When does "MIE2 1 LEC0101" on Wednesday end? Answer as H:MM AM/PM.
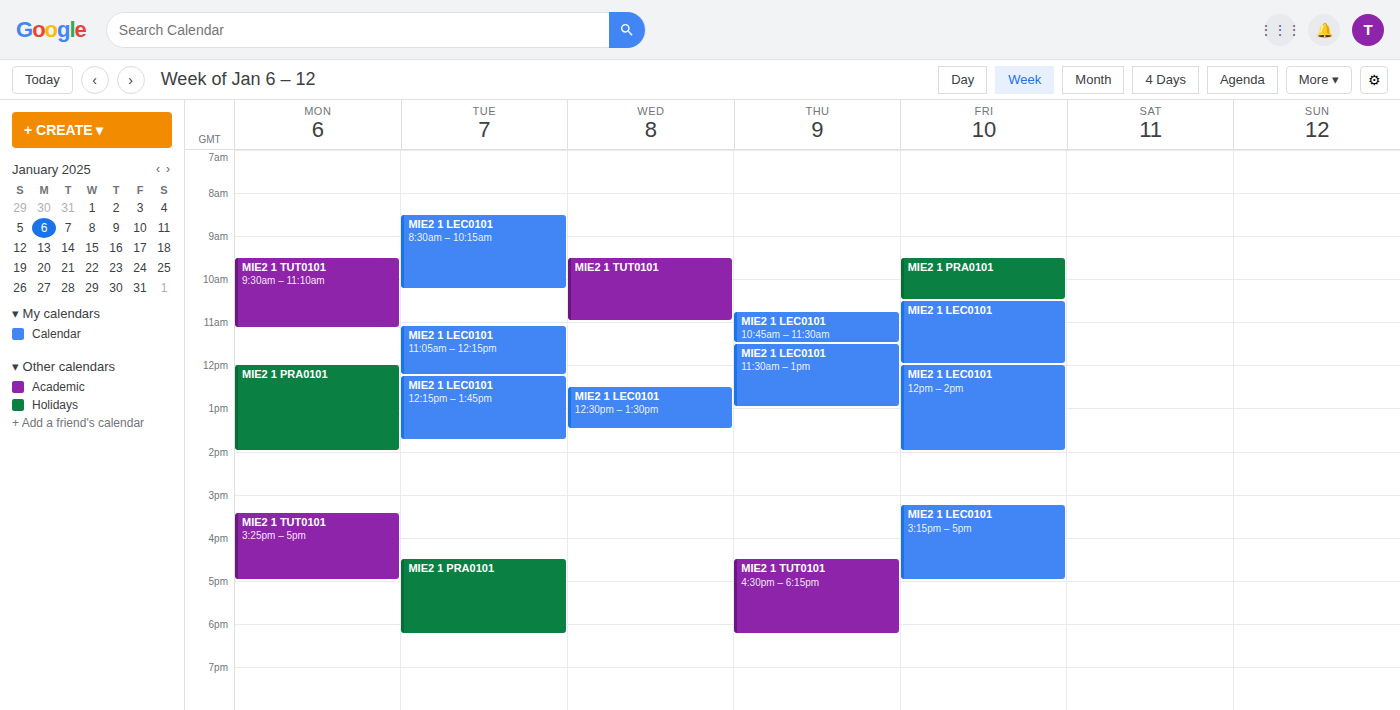
1:30 PM